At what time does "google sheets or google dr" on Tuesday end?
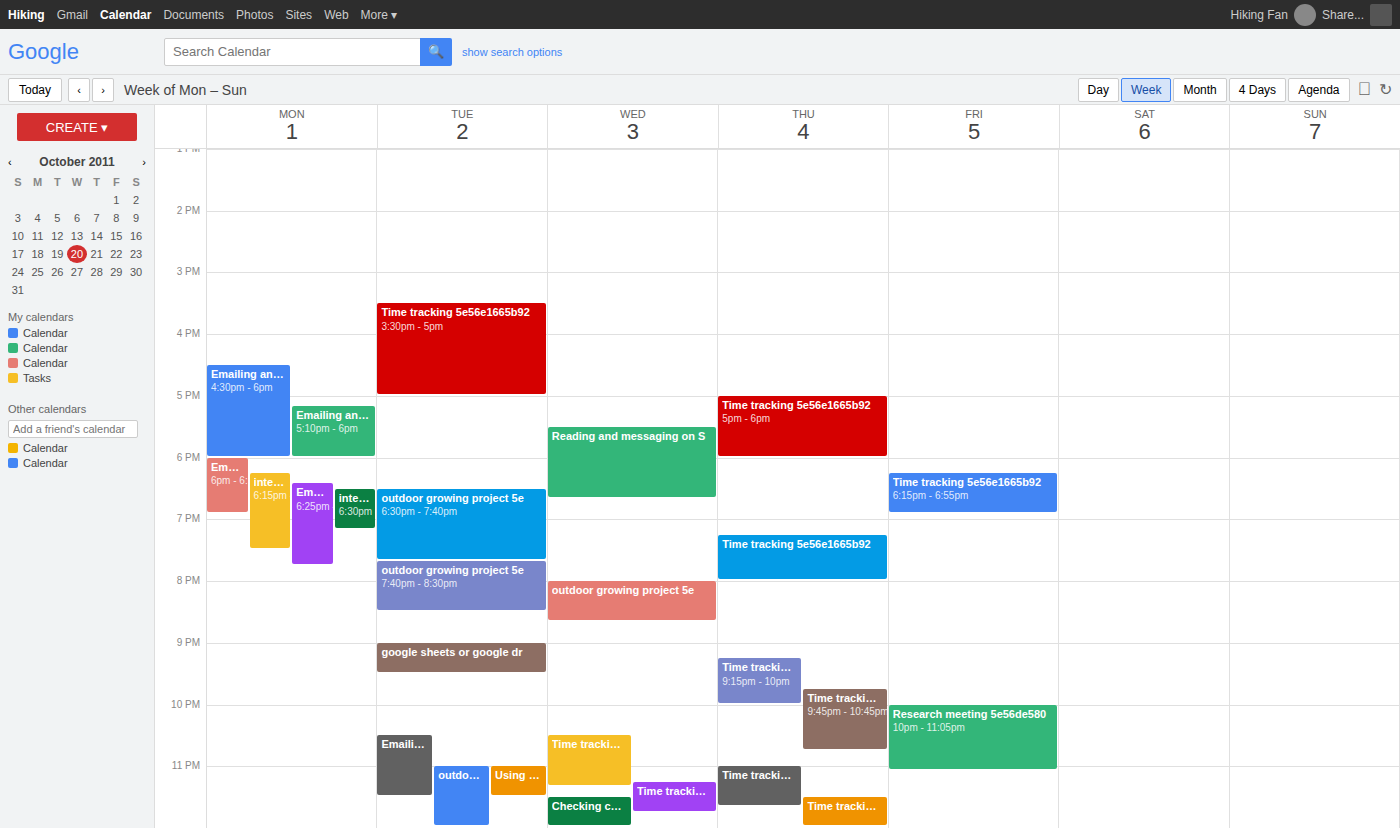
9:30 PM